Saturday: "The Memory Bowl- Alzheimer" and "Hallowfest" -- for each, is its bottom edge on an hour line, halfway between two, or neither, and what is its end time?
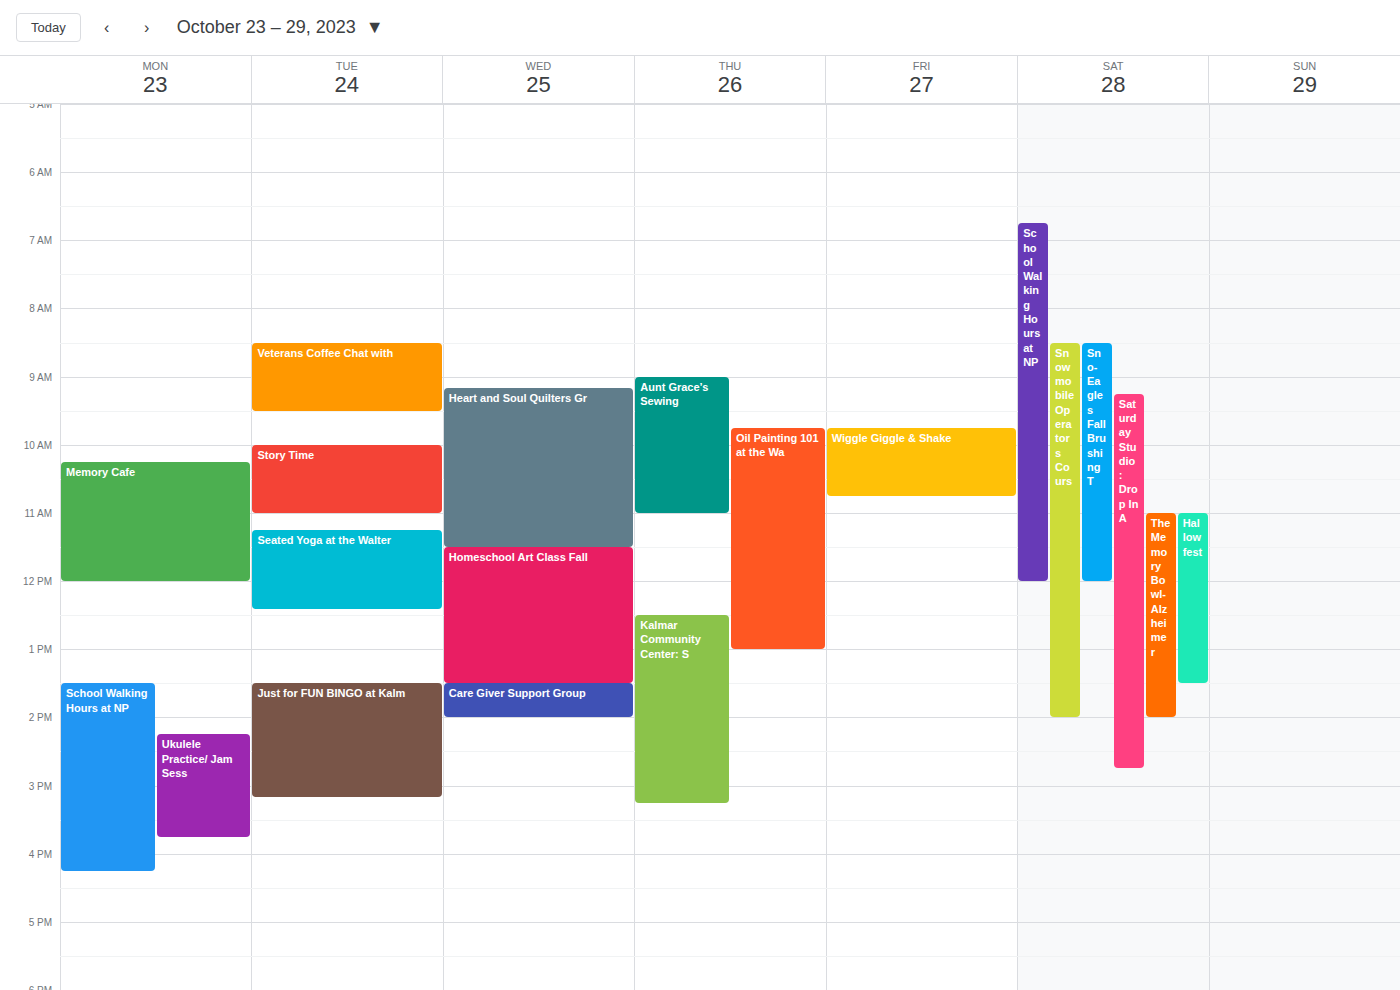
"The Memory Bowl- Alzheimer": 2:00 PM, exactly on the 2 PM line. "Hallowfest": 1:30 PM, halfway between the 1 PM and 2 PM lines.